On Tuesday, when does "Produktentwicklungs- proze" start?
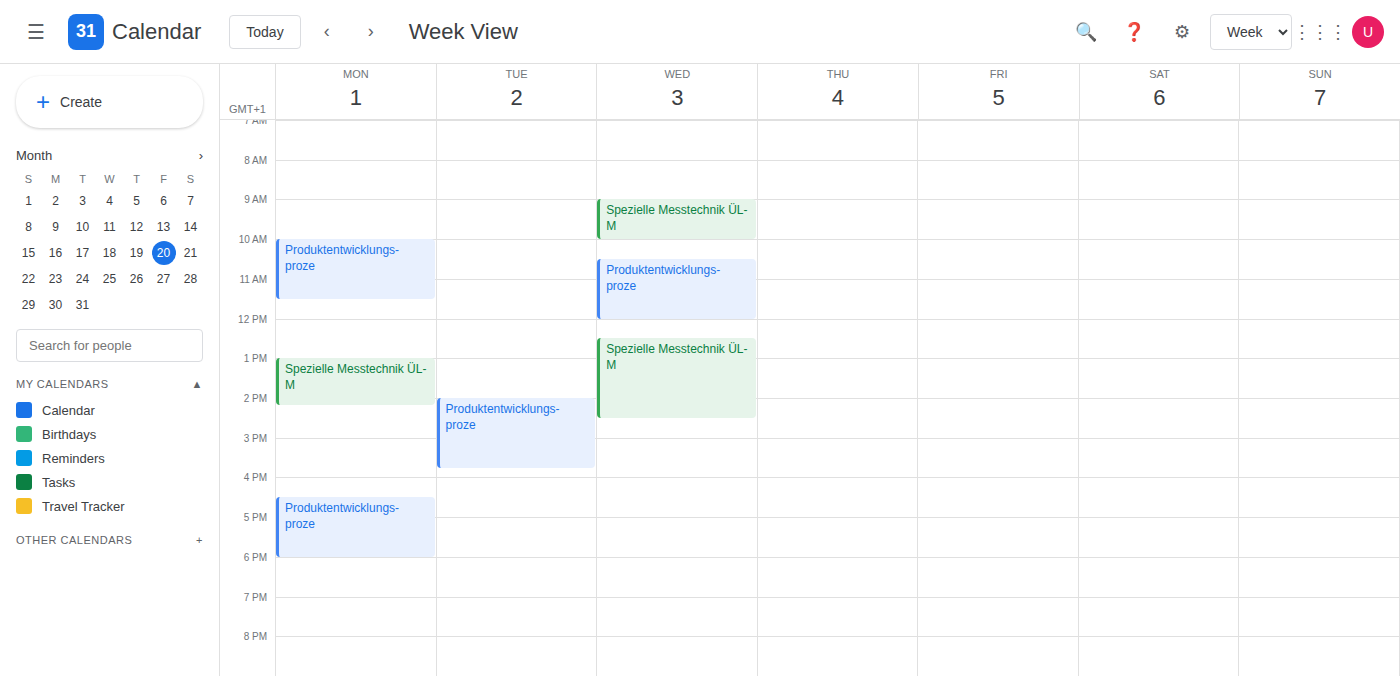
2:00 PM